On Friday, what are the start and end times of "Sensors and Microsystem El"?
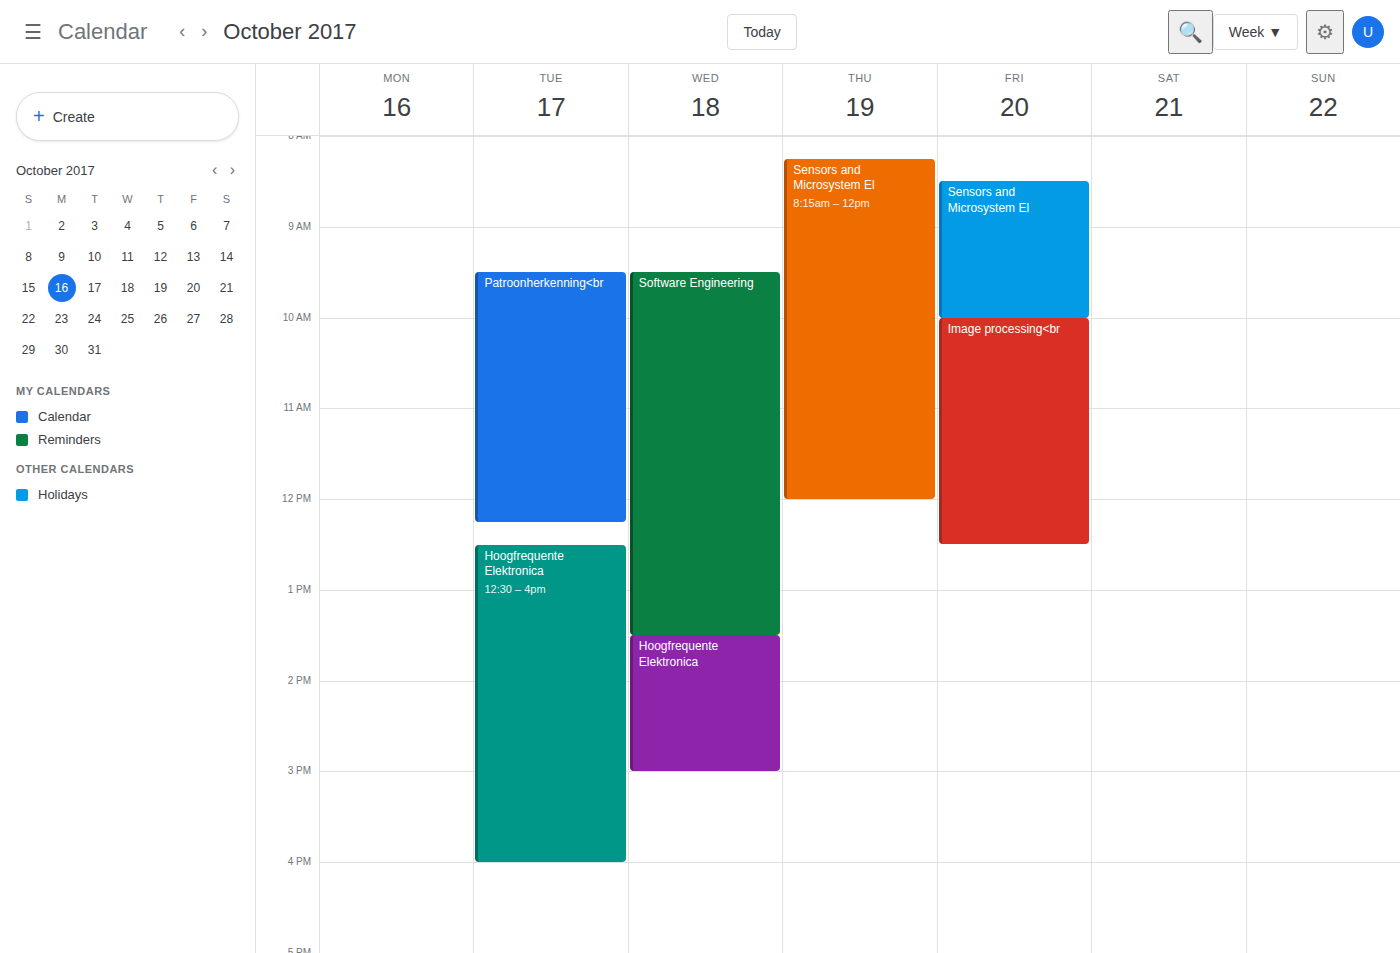
8:30 AM to 10:00 AM